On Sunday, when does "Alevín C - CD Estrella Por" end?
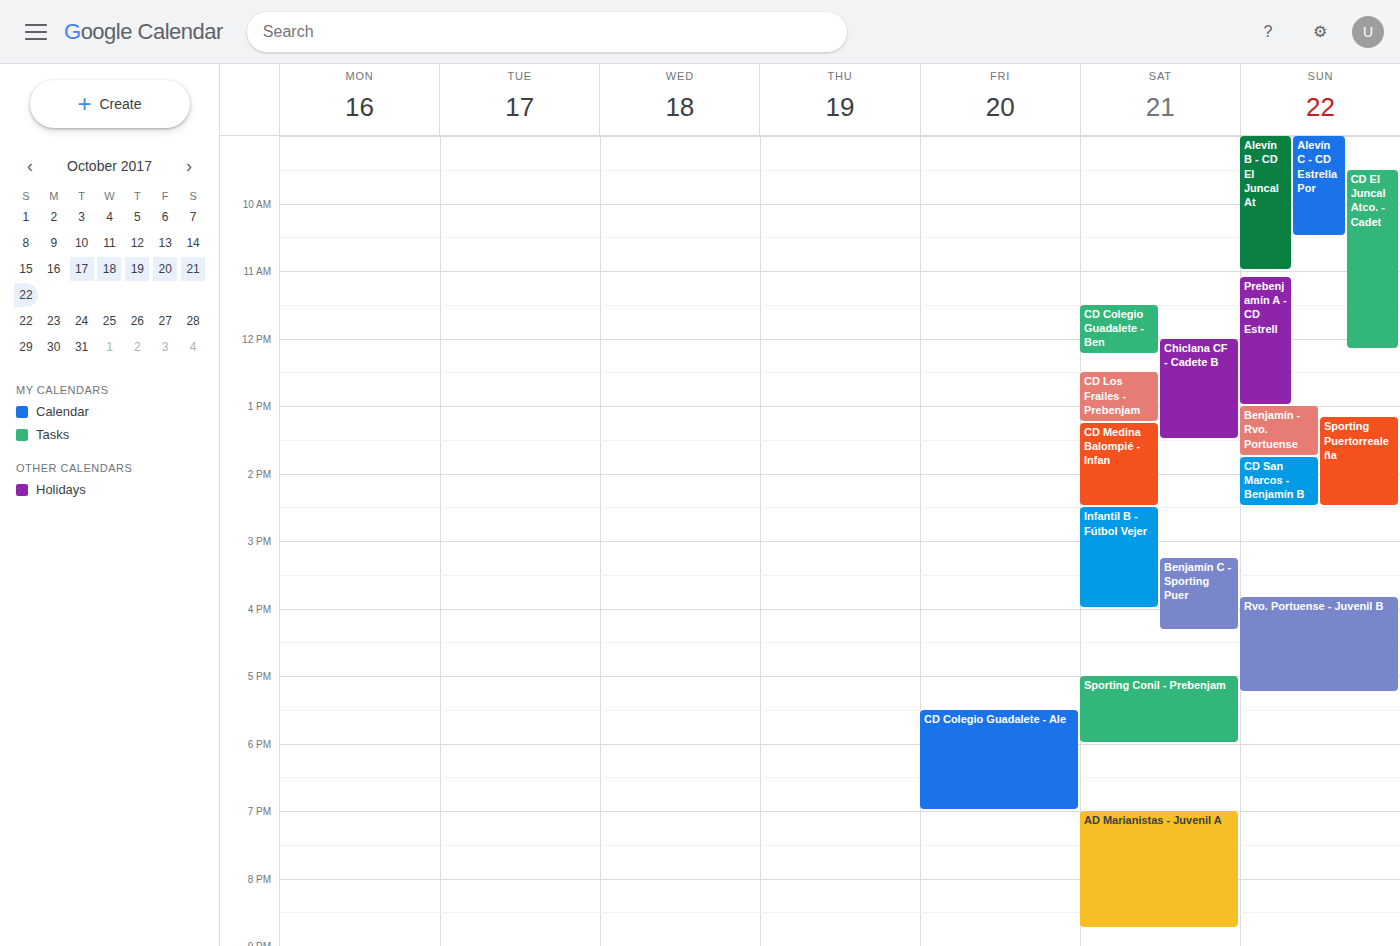
10:30 AM